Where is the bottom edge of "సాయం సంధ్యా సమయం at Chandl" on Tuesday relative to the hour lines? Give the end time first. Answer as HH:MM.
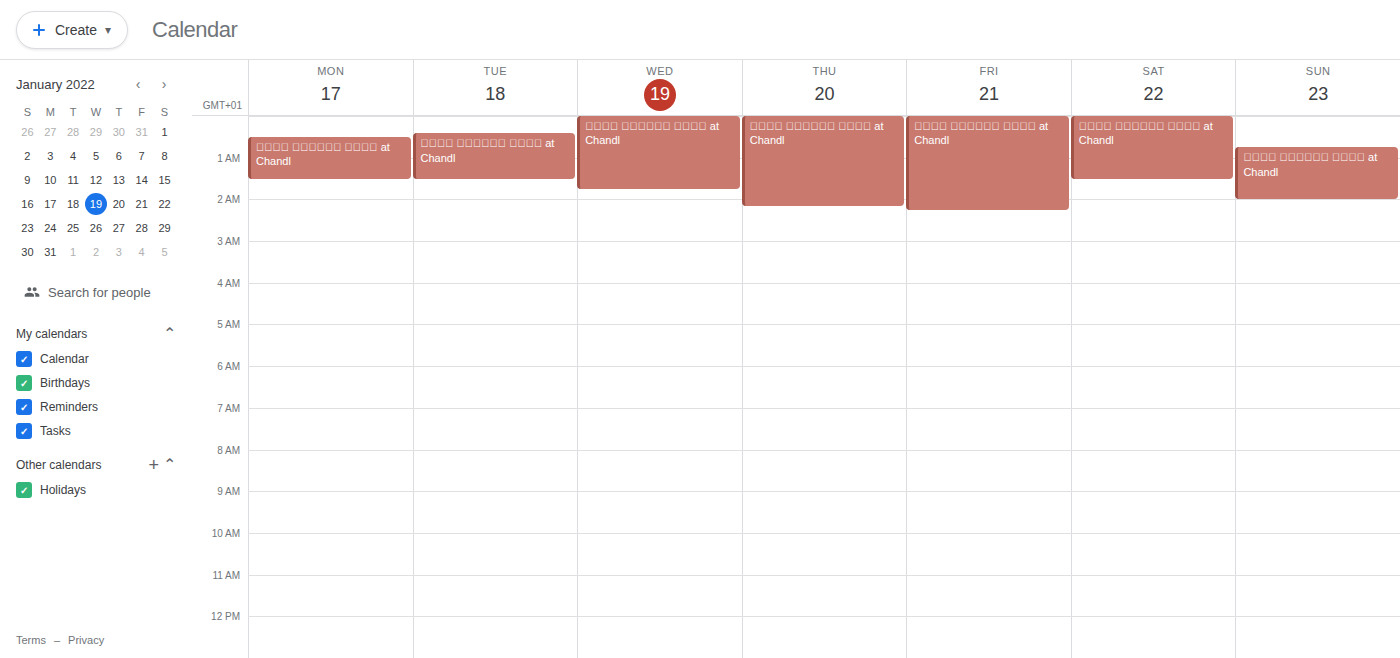
01:30 -- halfway between the 01:00 and 02:00 lines.